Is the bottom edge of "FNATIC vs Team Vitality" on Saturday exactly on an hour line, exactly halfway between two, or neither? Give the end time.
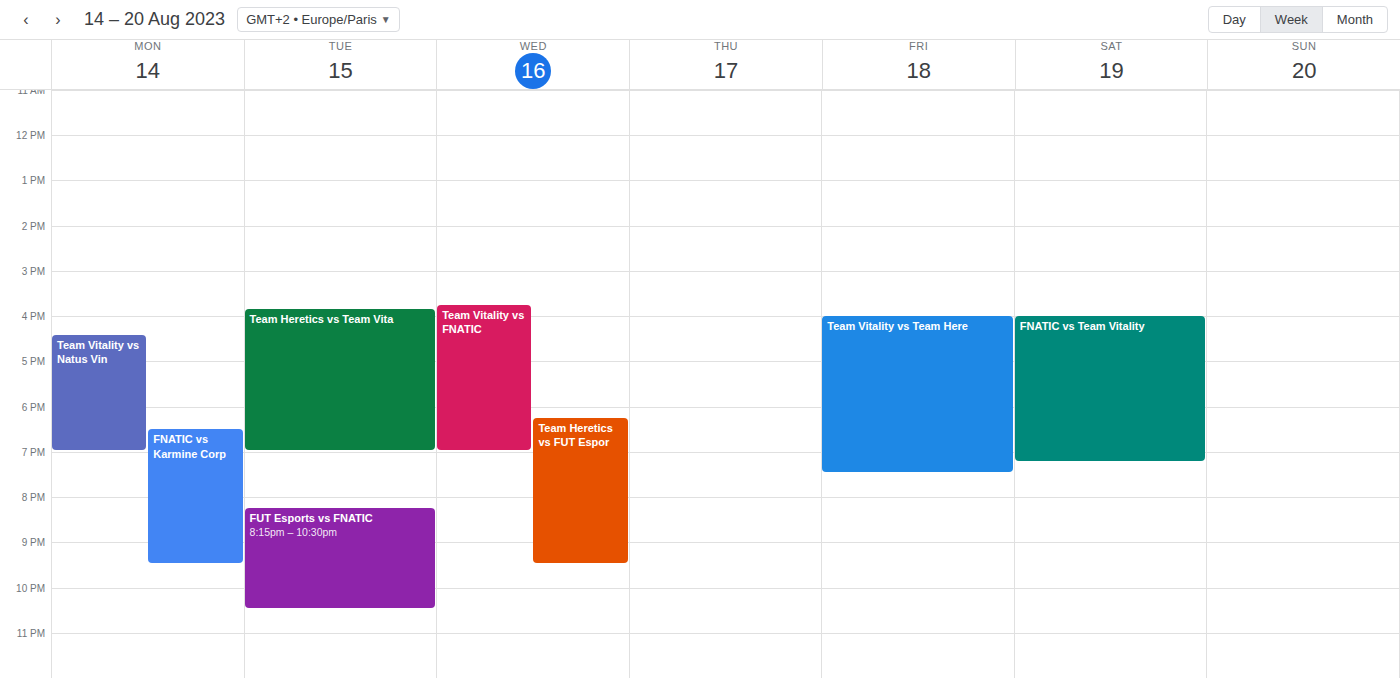
7:15 PM -- neither: a quarter of the way from the 7 PM line to the 8 PM line.